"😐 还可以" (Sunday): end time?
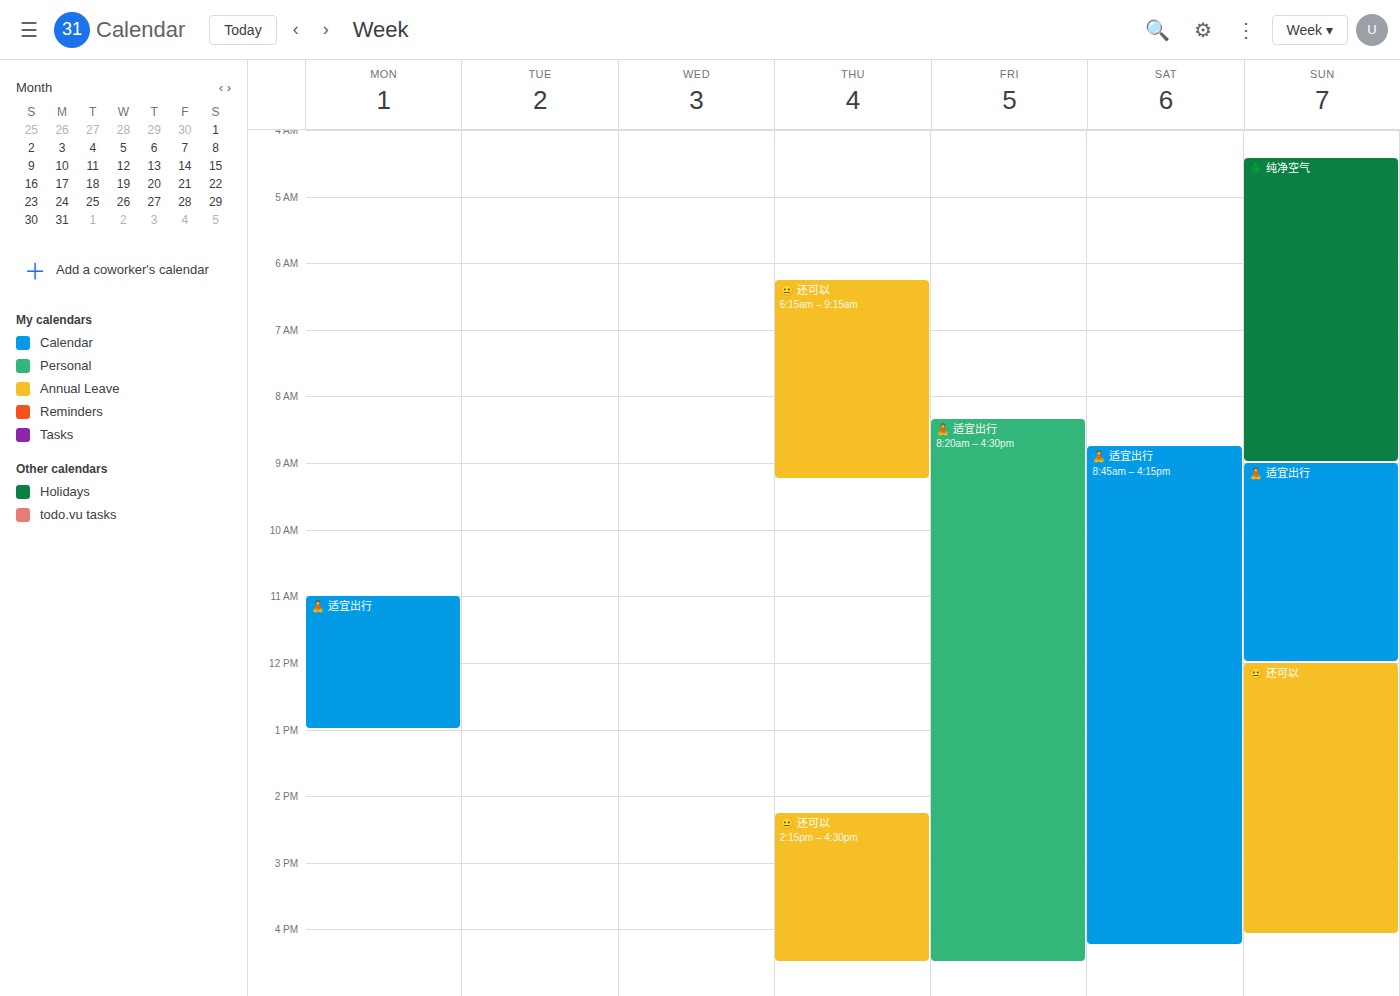
4:05 PM